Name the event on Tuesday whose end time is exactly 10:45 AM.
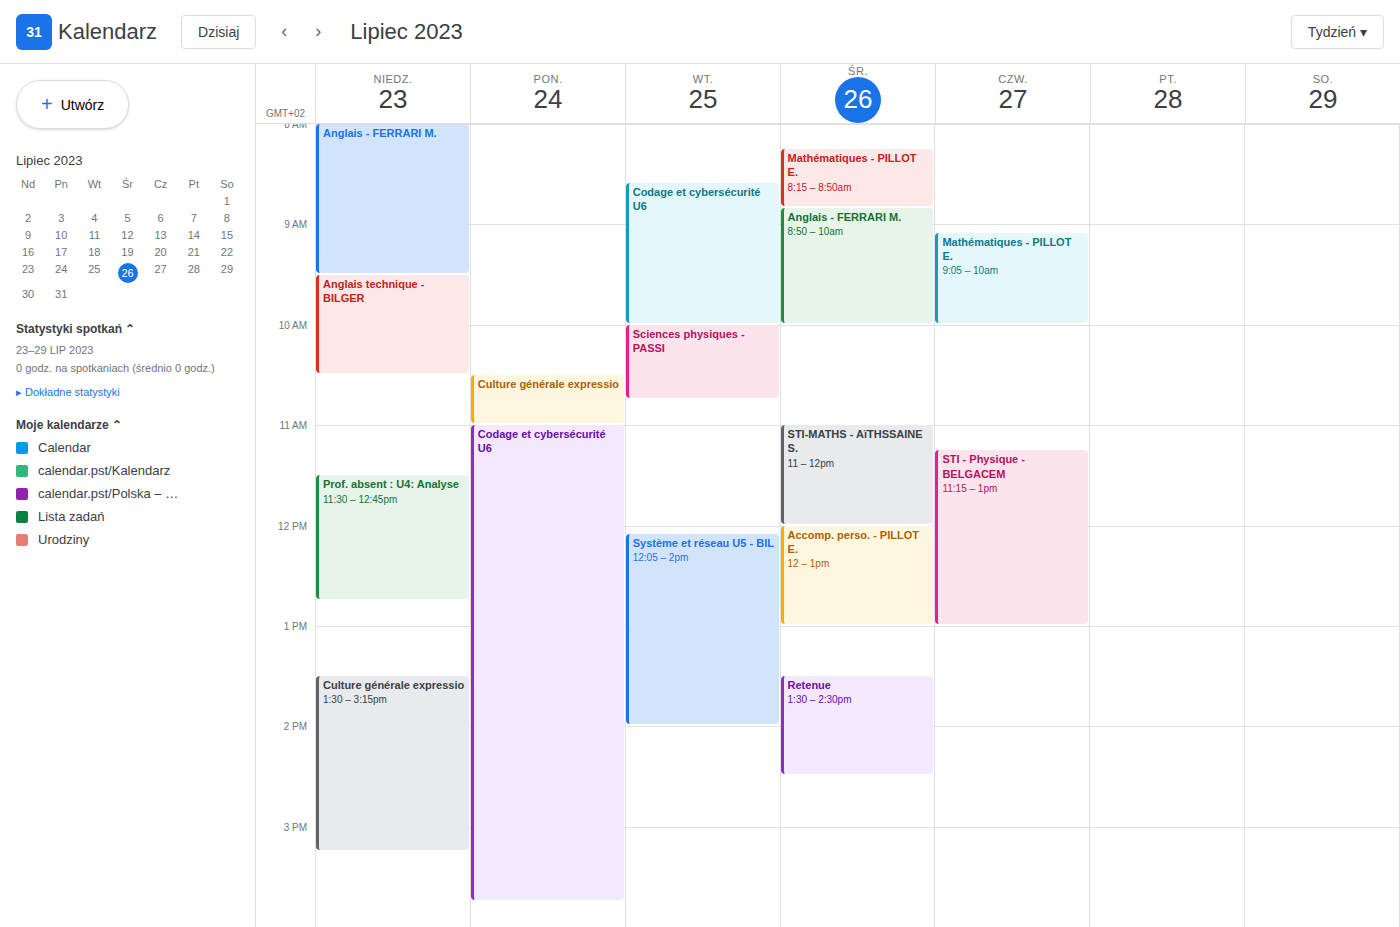
"Sciences physiques - PASSI"